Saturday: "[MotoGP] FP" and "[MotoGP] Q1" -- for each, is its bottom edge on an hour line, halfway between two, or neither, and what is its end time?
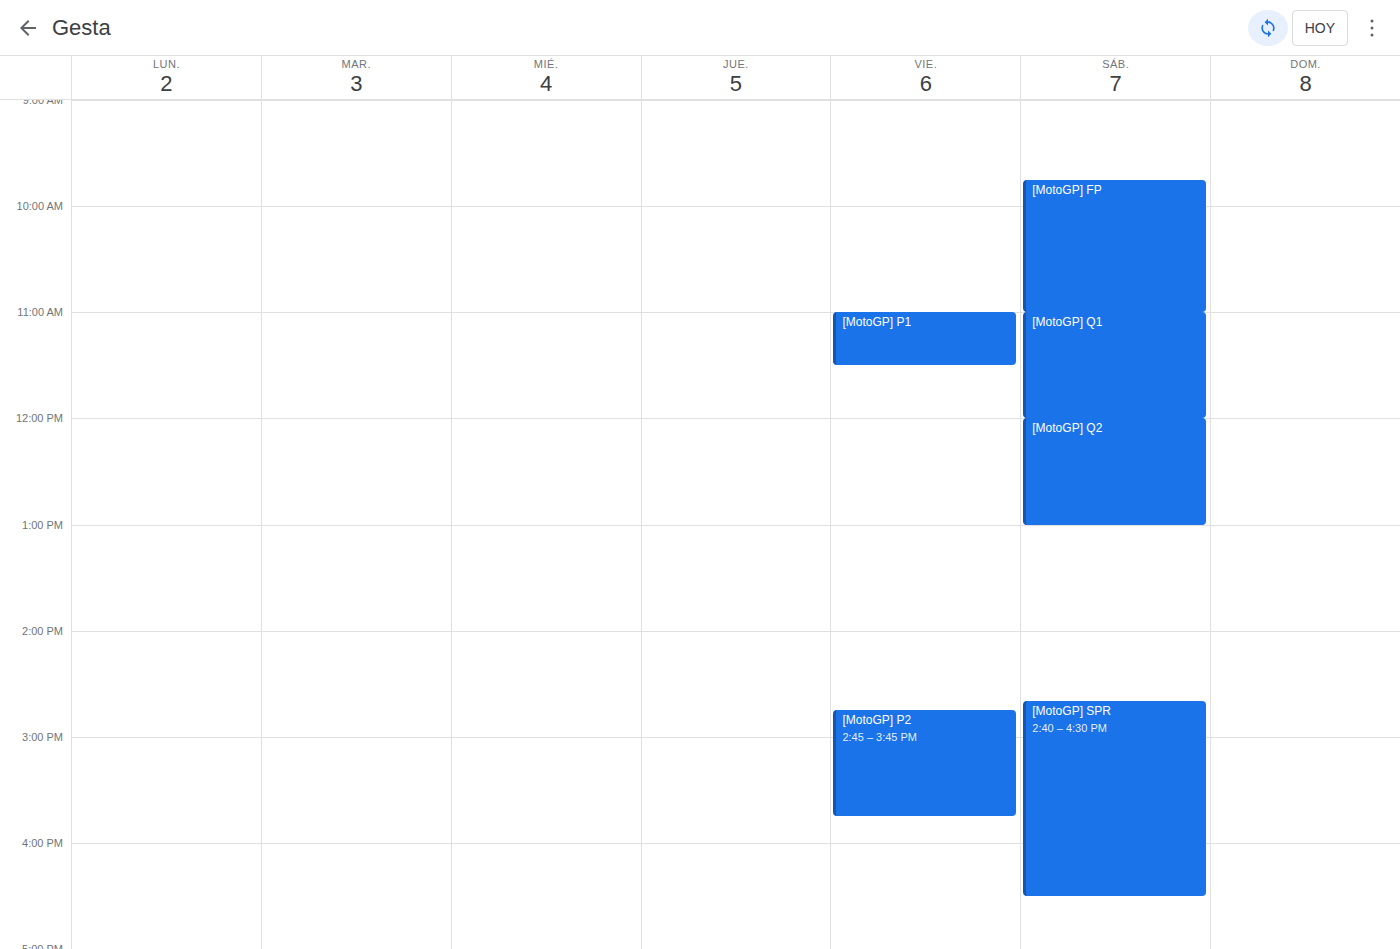
"[MotoGP] FP": 11:00 AM, exactly on the 11 AM line. "[MotoGP] Q1": 12:00 PM, exactly on the 12 PM line.